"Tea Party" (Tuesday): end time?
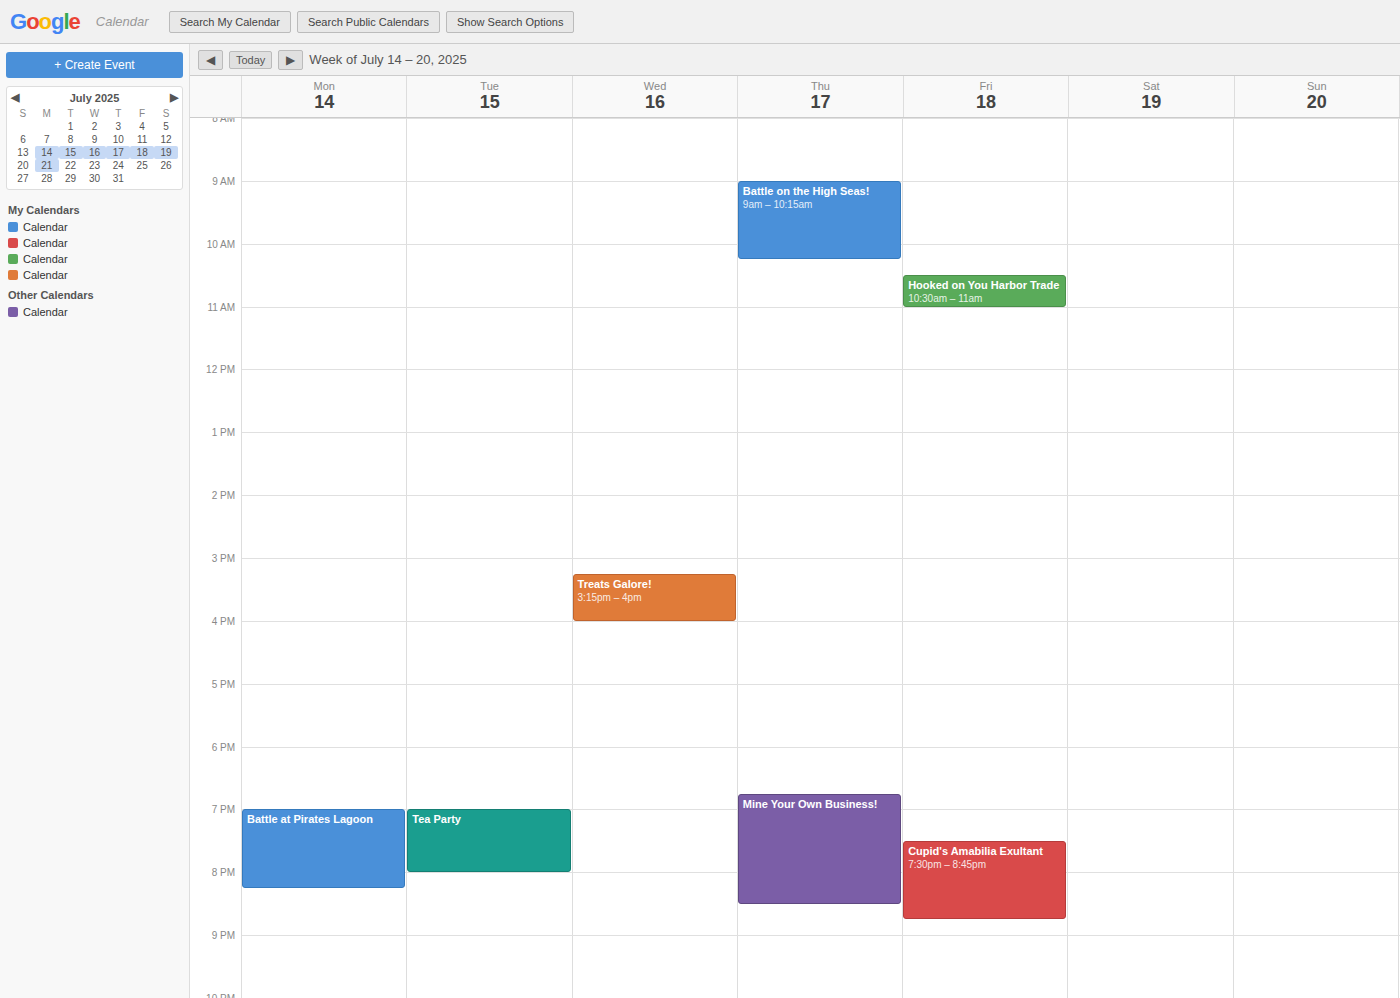
8:00 PM